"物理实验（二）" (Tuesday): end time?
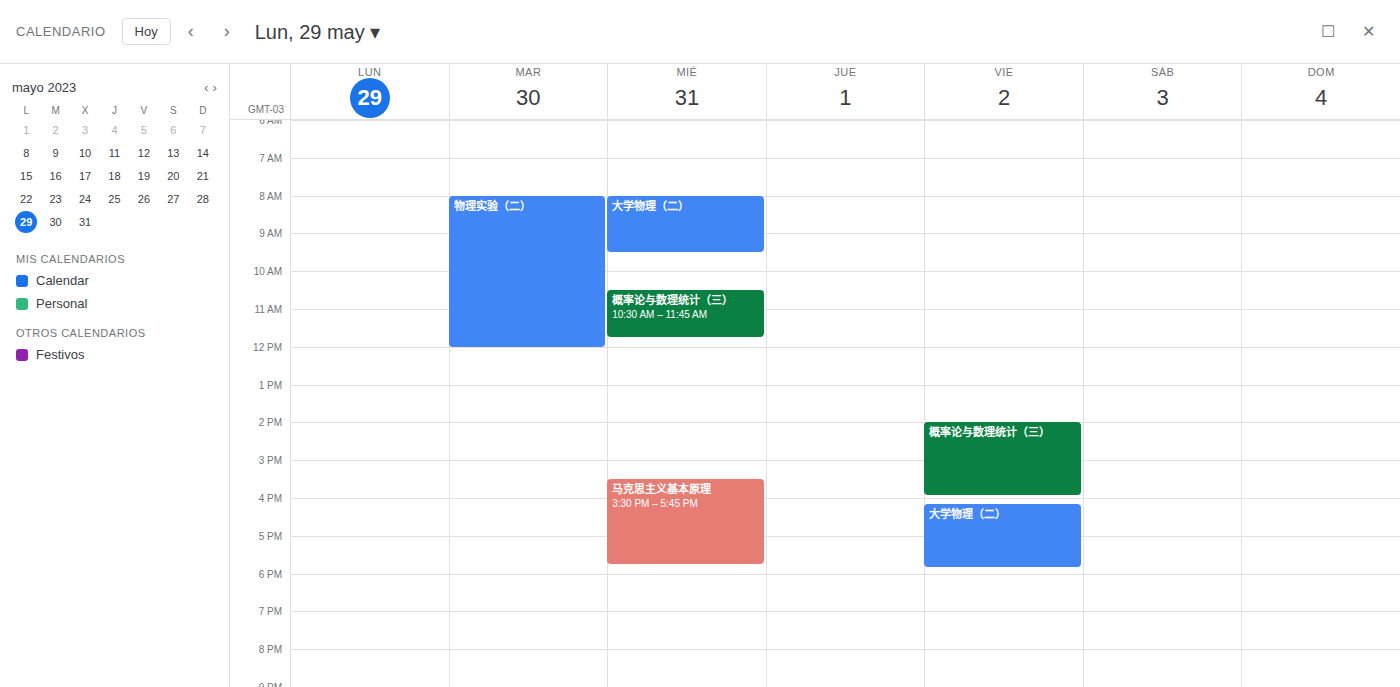
12:00 PM